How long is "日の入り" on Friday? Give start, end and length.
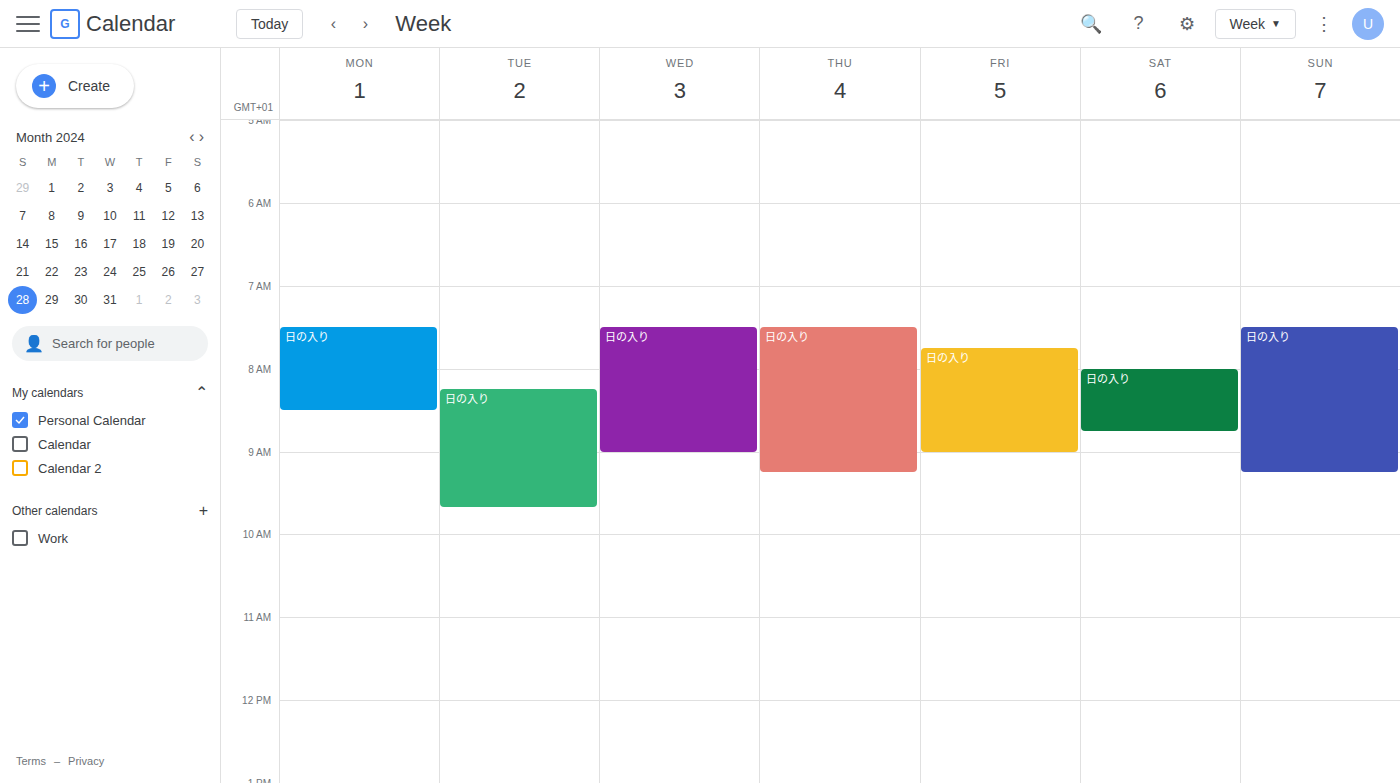
7:45 AM to 9:00 AM, 1 hour 15 minutes